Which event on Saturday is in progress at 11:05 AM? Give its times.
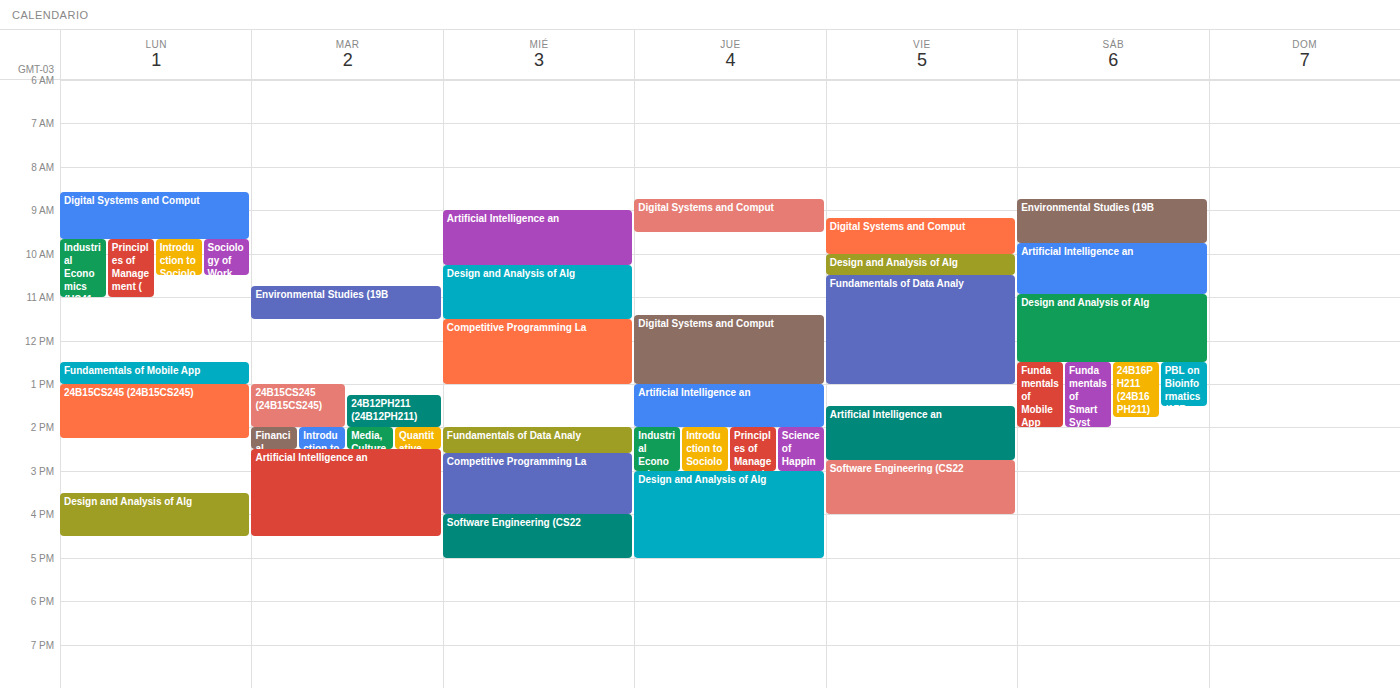
"Design and Analysis of Alg", 10:55 AM to 12:30 PM